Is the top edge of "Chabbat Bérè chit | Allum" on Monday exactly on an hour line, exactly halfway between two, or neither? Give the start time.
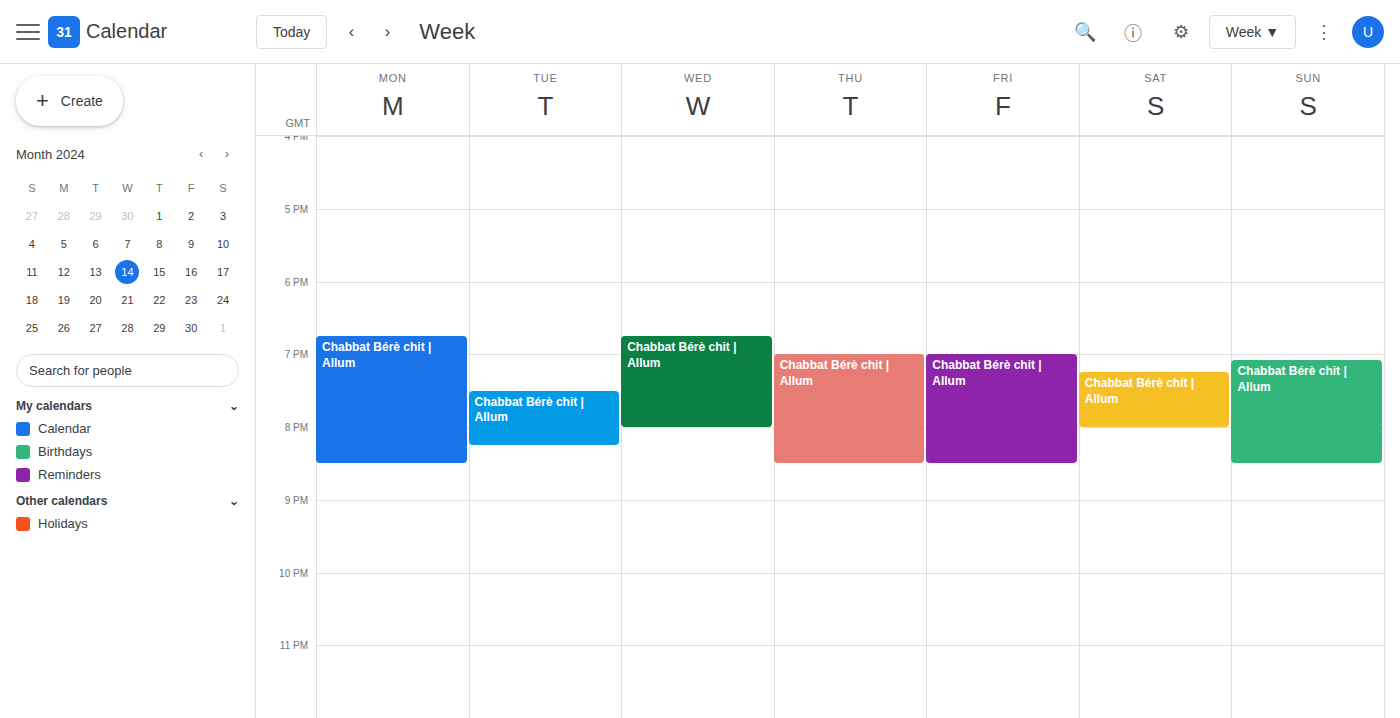
6:45 PM -- neither: three quarters of the way from the 6 PM line to the 7 PM line.